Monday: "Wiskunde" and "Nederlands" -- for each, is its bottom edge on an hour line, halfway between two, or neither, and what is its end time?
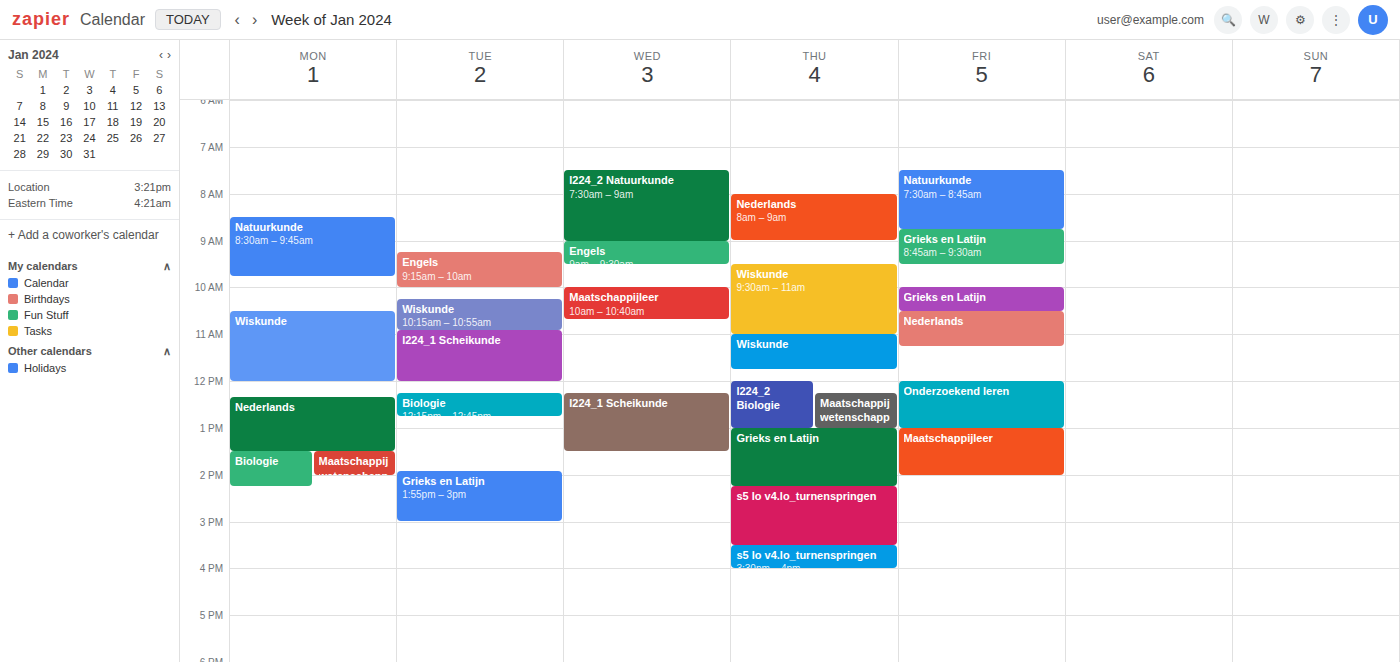
"Wiskunde": 12:00, exactly on the 12:00 line. "Nederlands": 13:30, halfway between the 13:00 and 14:00 lines.